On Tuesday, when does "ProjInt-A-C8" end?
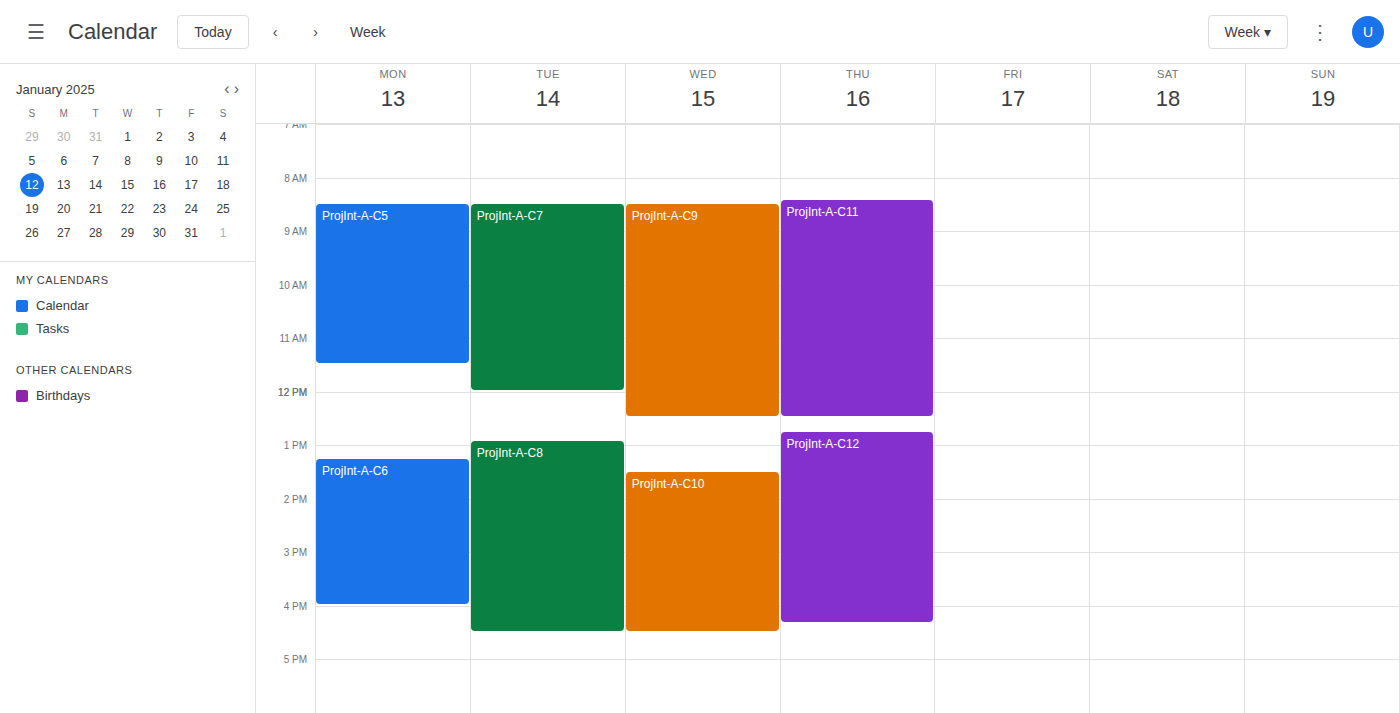
16:30